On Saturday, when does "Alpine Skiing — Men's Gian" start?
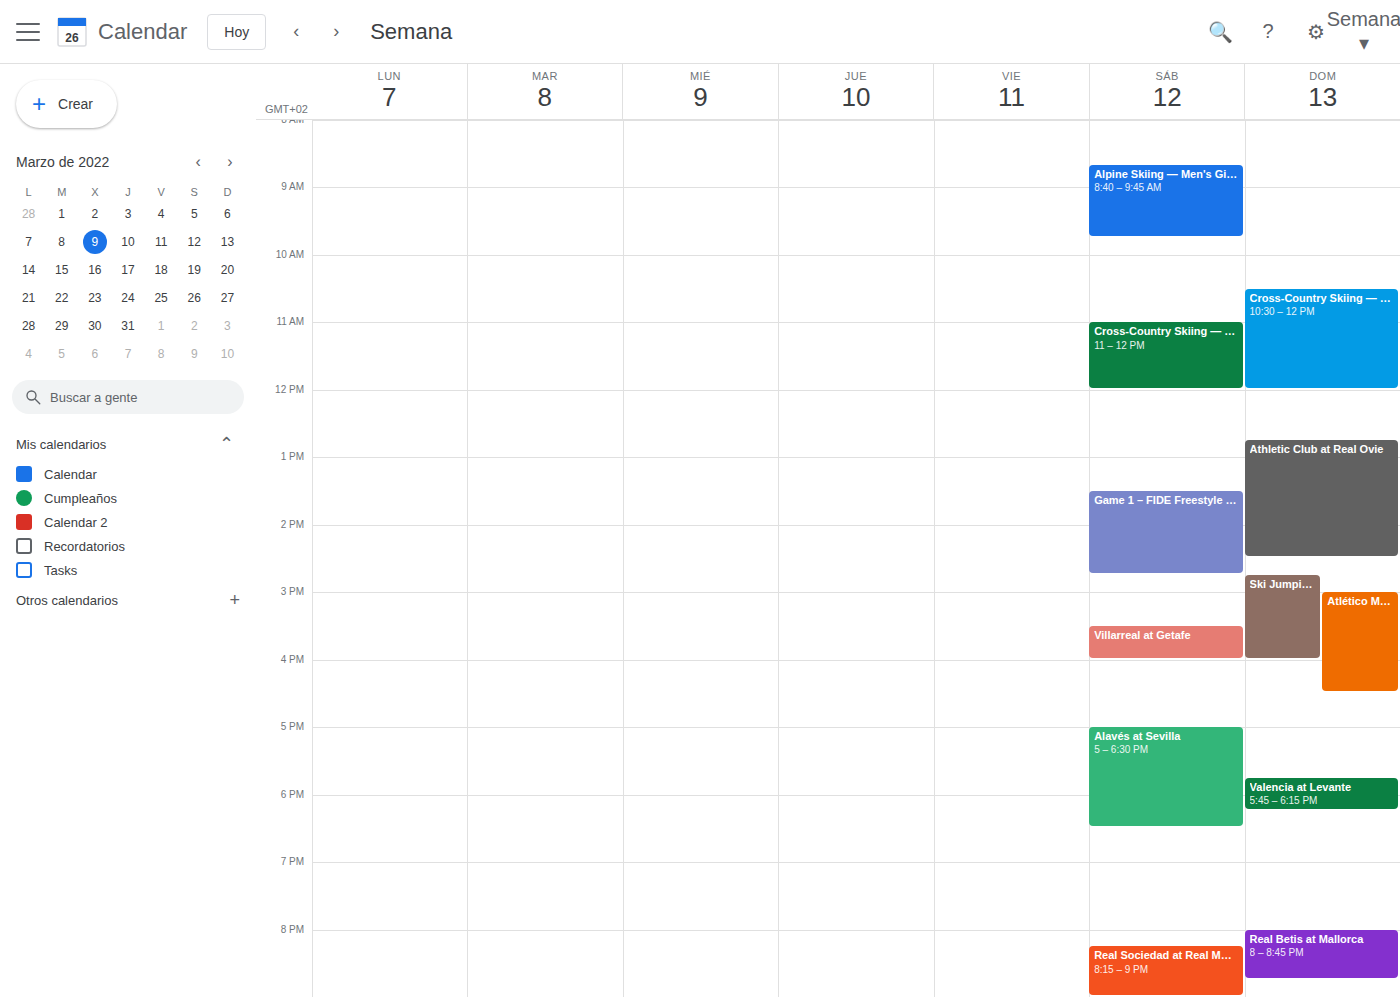
8:40 AM